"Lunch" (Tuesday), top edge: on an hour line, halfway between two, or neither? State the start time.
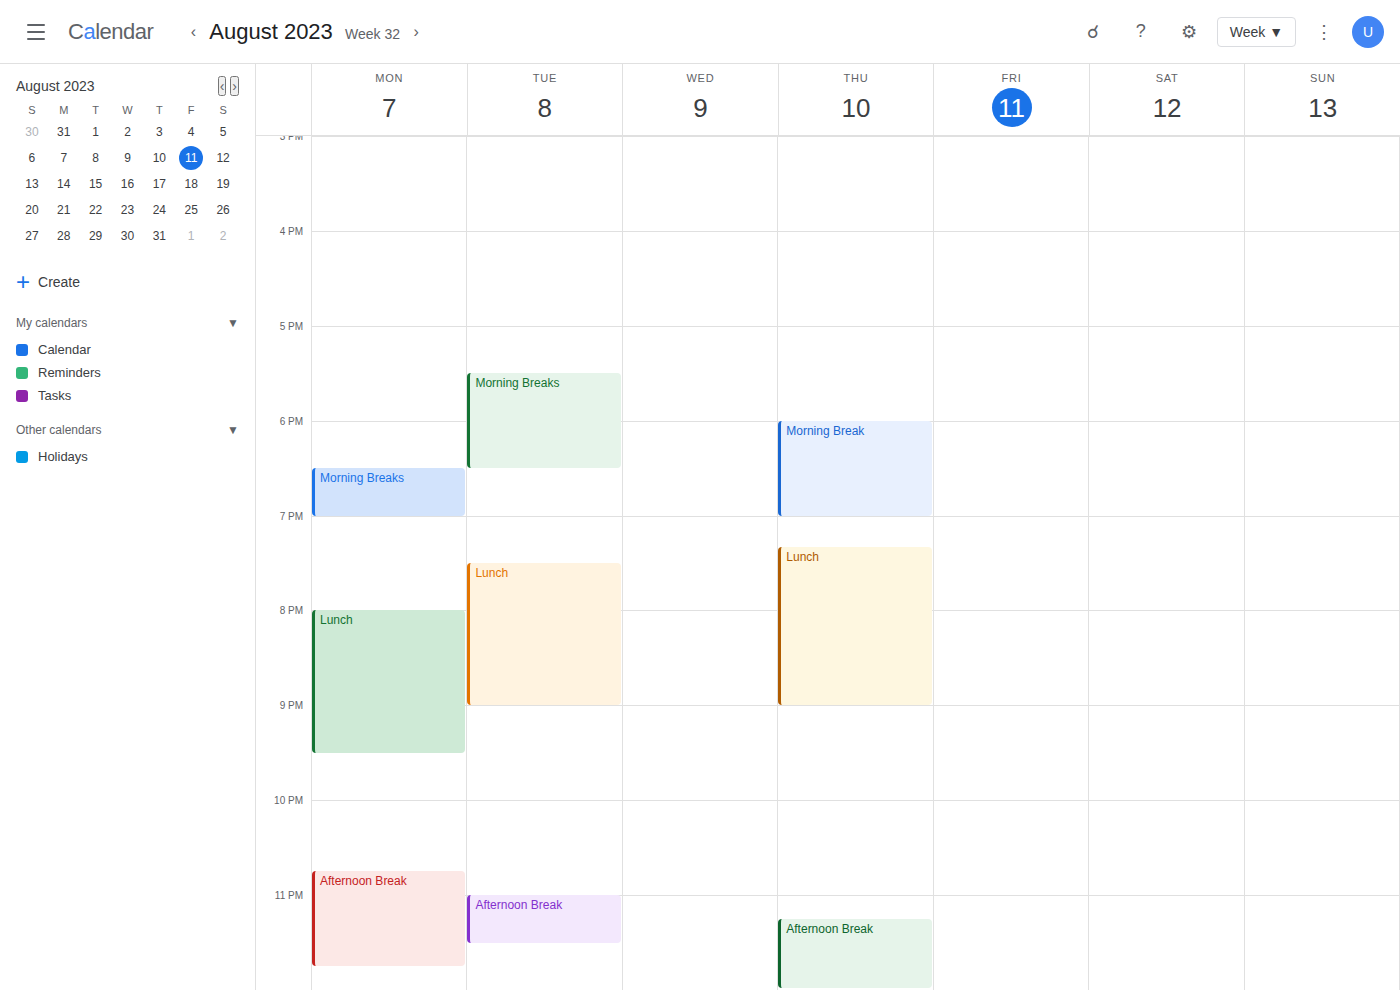
19:30 -- halfway between the 19:00 and 20:00 lines.